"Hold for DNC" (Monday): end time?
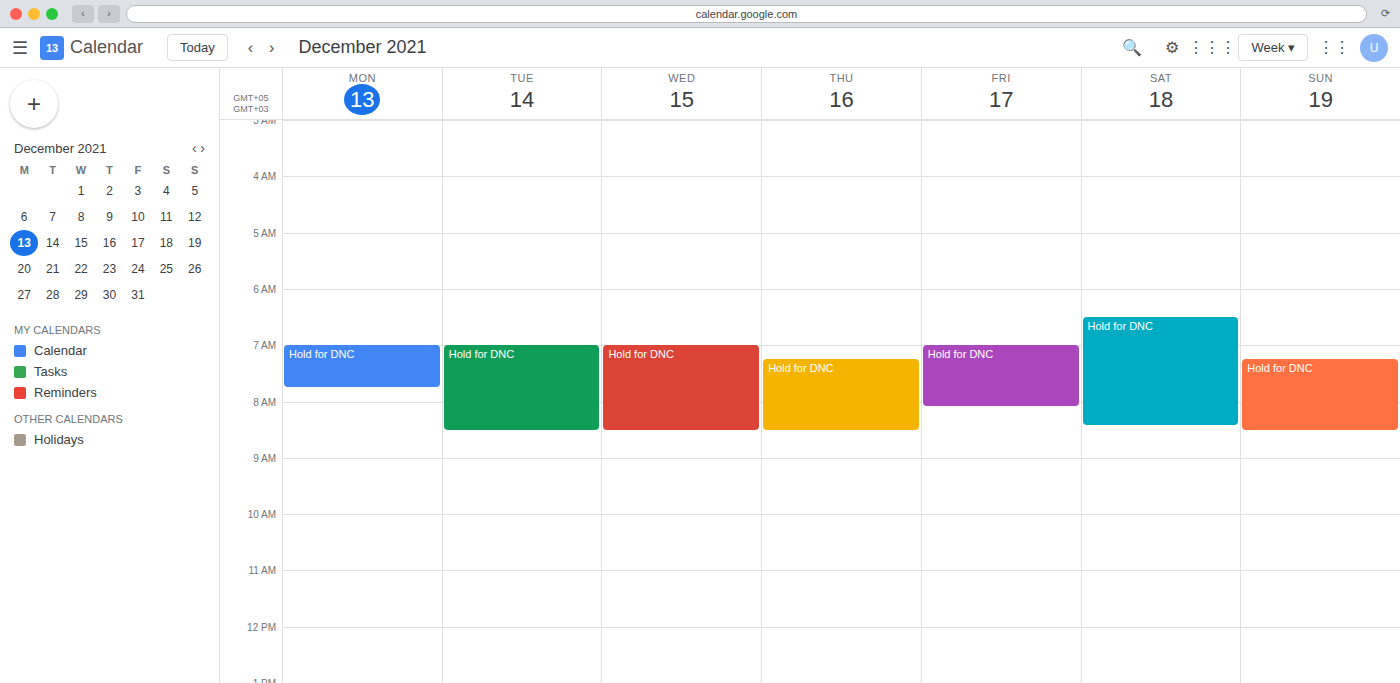
7:45 AM